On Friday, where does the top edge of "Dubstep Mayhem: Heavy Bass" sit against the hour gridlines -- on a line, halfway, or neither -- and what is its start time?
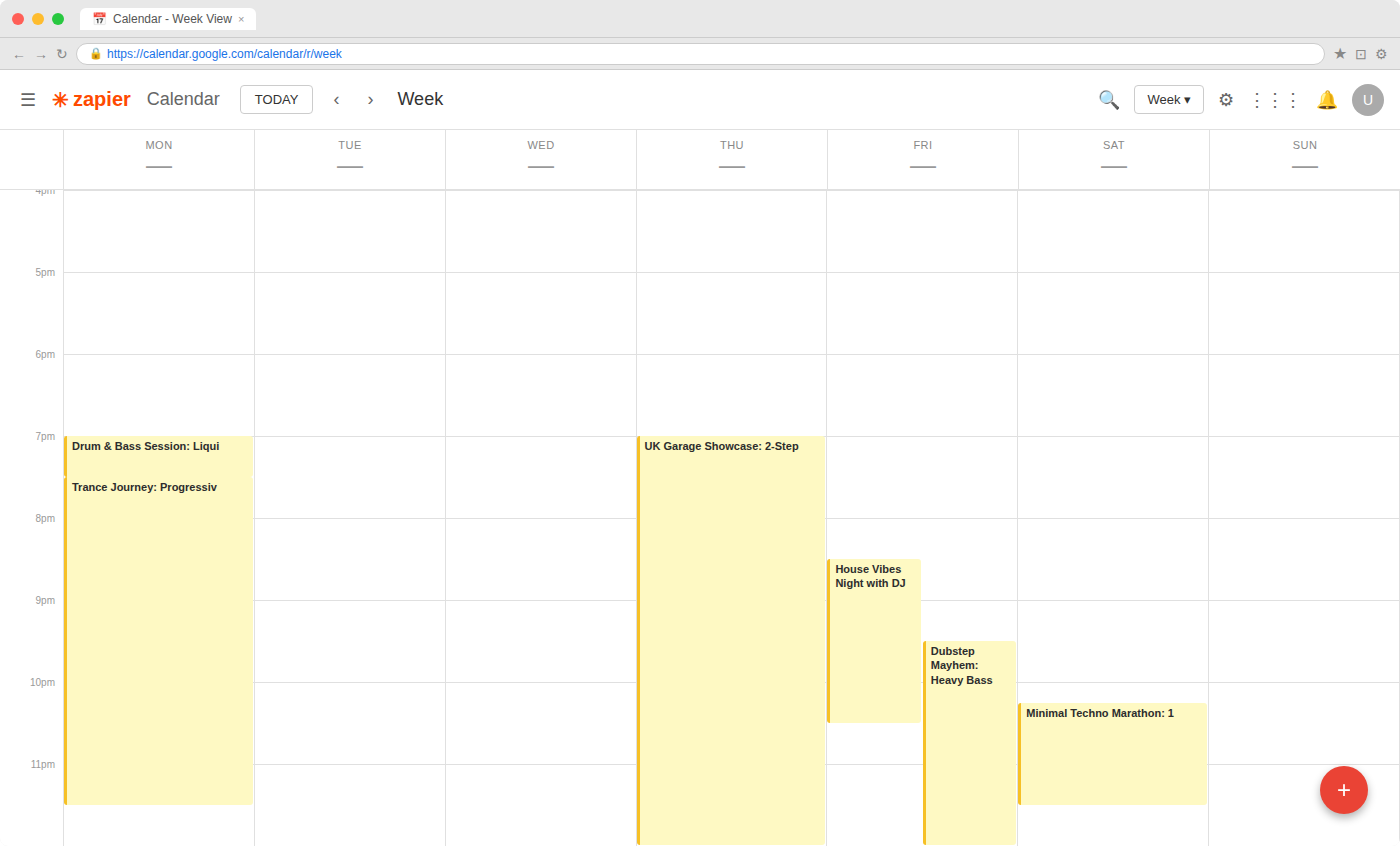
9:30 PM -- halfway between the 9 PM and 10 PM lines.